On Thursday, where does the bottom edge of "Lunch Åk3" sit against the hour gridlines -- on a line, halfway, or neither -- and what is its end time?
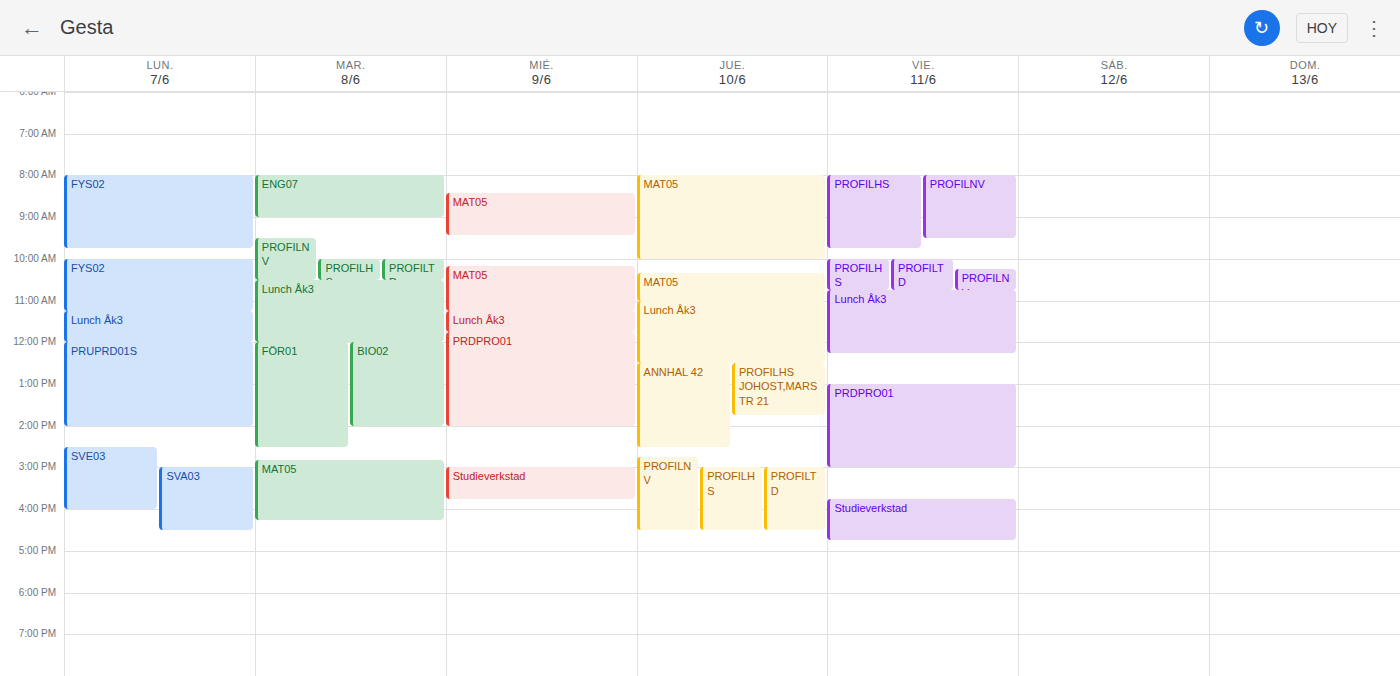
12:30 PM -- halfway between the 12 PM and 1 PM lines.